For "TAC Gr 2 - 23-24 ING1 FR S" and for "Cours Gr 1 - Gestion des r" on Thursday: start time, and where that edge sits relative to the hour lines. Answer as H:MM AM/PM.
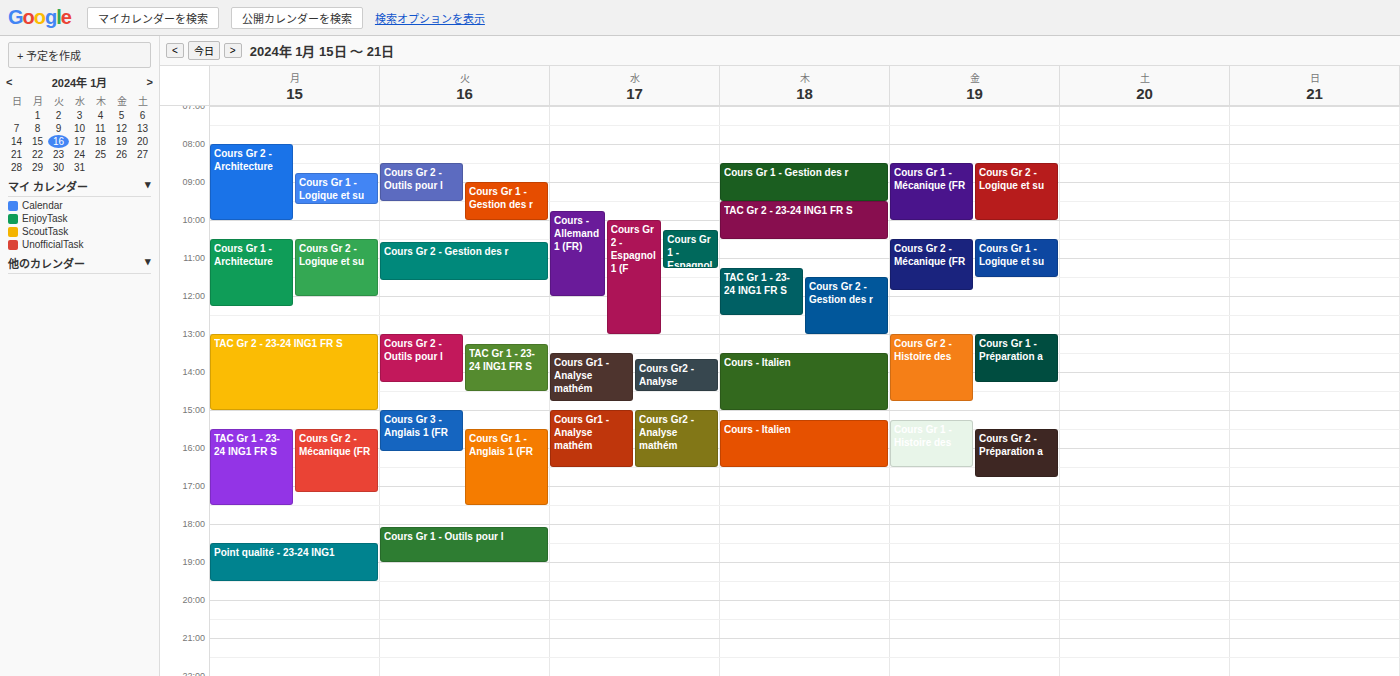
"TAC Gr 2 - 23-24 ING1 FR S": 9:30 AM, halfway between the 9 AM and 10 AM lines. "Cours Gr 1 - Gestion des r": 8:30 AM, halfway between the 8 AM and 9 AM lines.